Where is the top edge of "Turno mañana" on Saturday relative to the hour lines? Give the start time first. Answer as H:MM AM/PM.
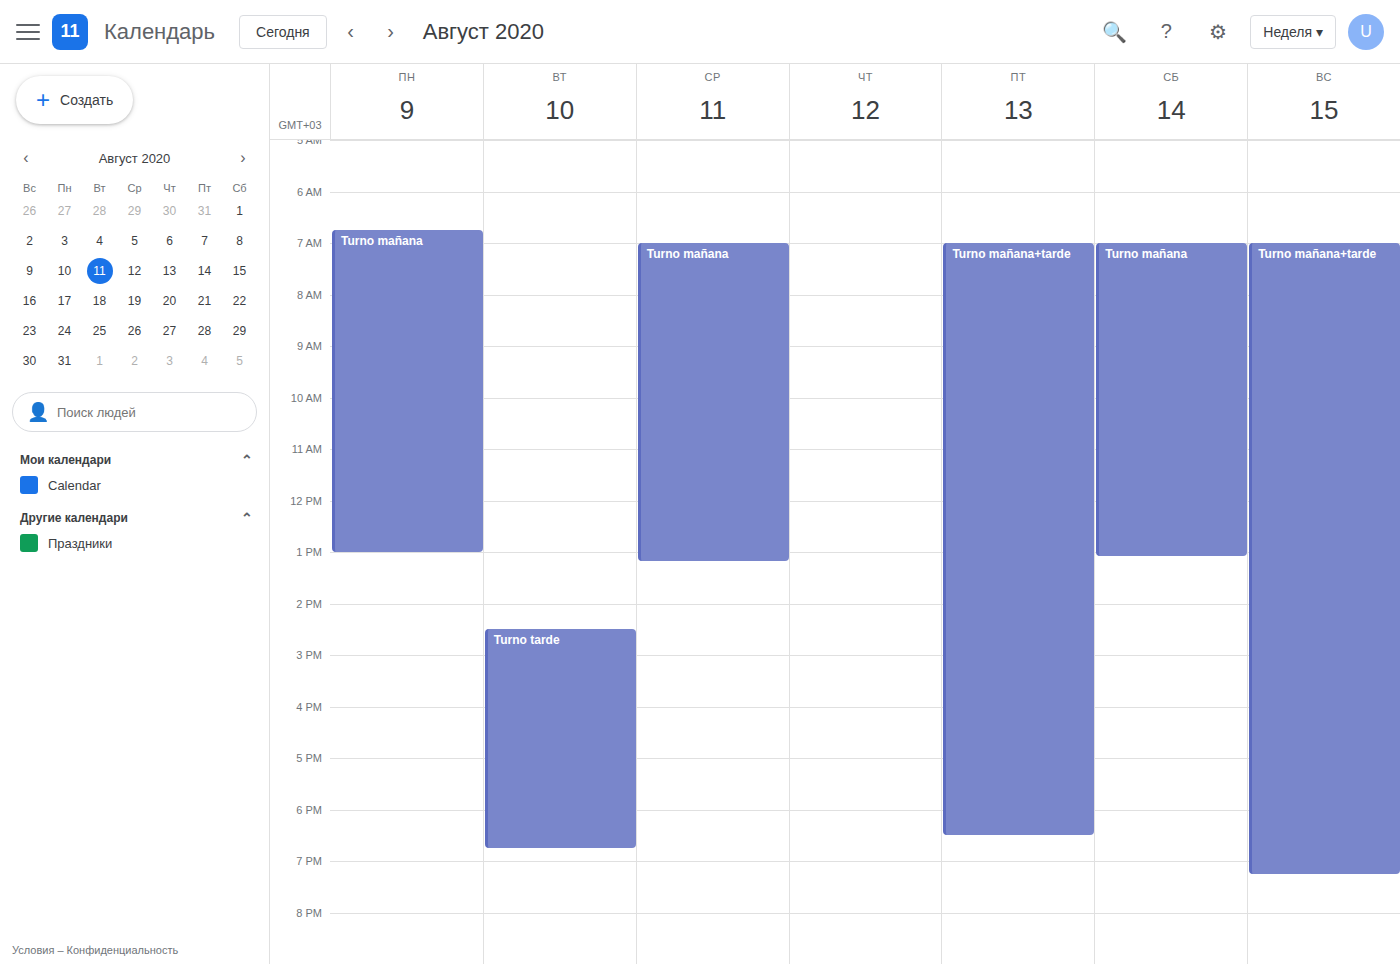
7:00 AM -- exactly on the 7 AM line.